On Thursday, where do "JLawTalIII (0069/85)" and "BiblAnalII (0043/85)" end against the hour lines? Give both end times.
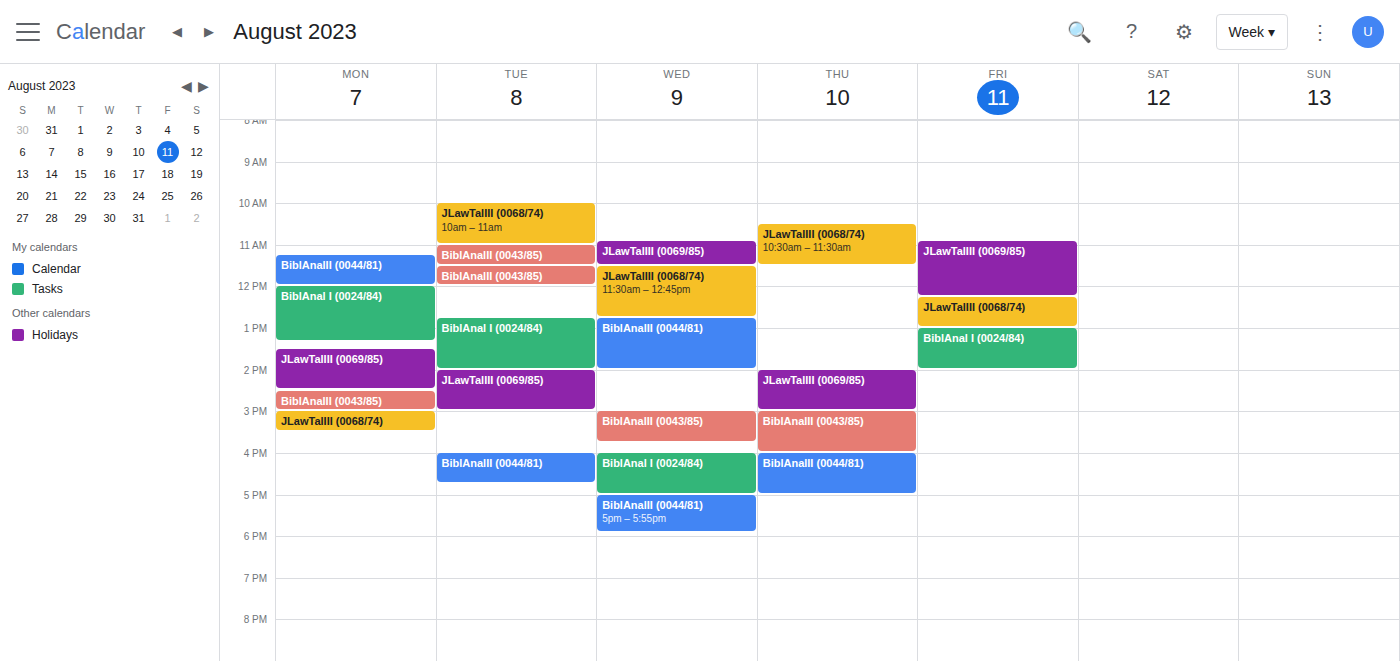
"JLawTalIII (0069/85)": 15:00, exactly on the 15:00 line. "BiblAnalII (0043/85)": 16:00, exactly on the 16:00 line.